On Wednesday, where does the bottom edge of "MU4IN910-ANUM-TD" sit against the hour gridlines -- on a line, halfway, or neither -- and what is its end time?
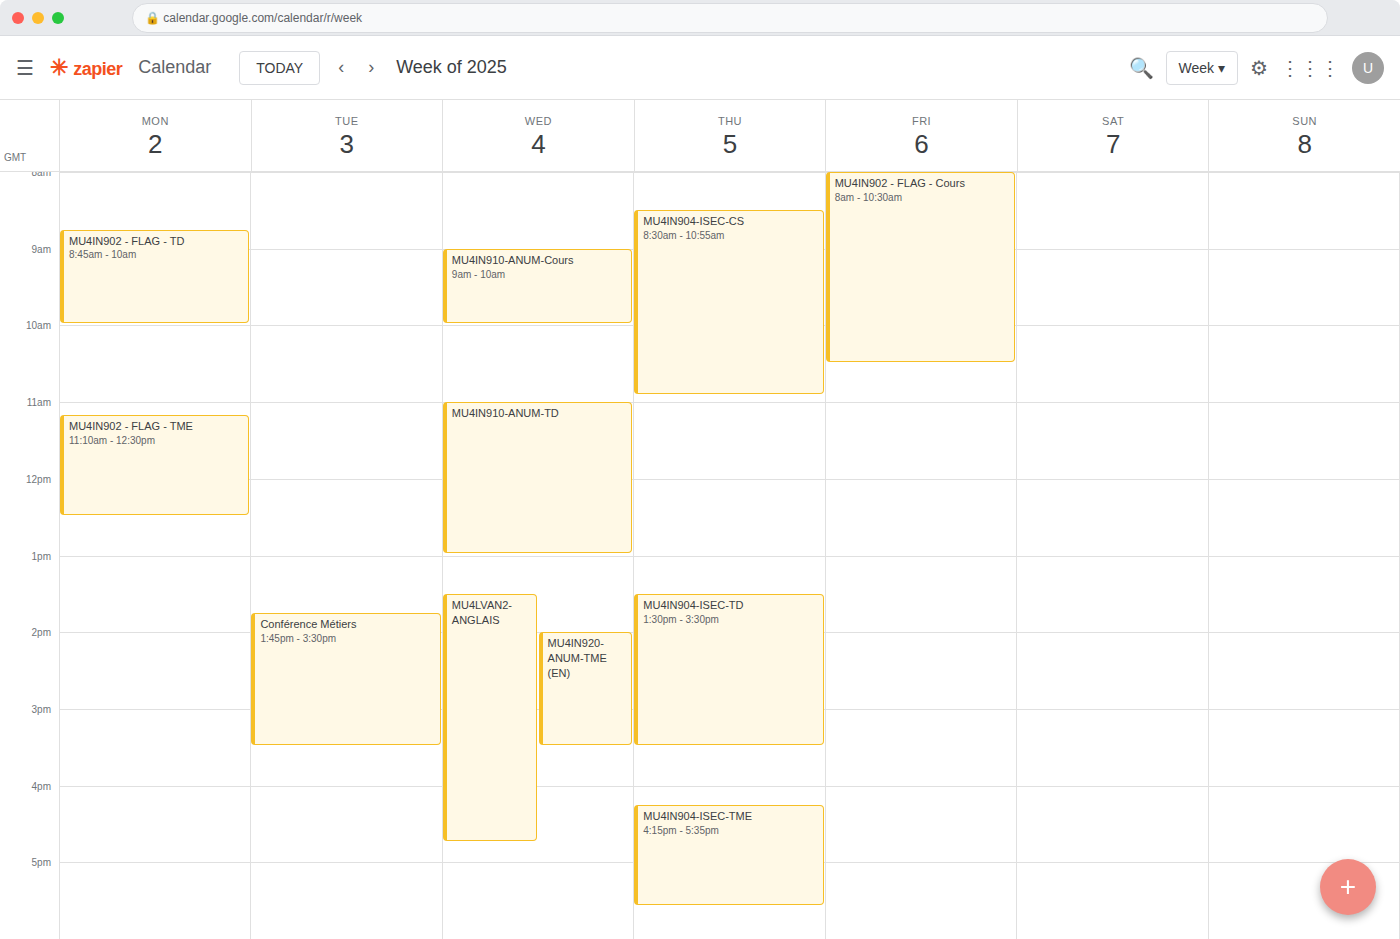
1:00 PM -- exactly on the 1 PM line.